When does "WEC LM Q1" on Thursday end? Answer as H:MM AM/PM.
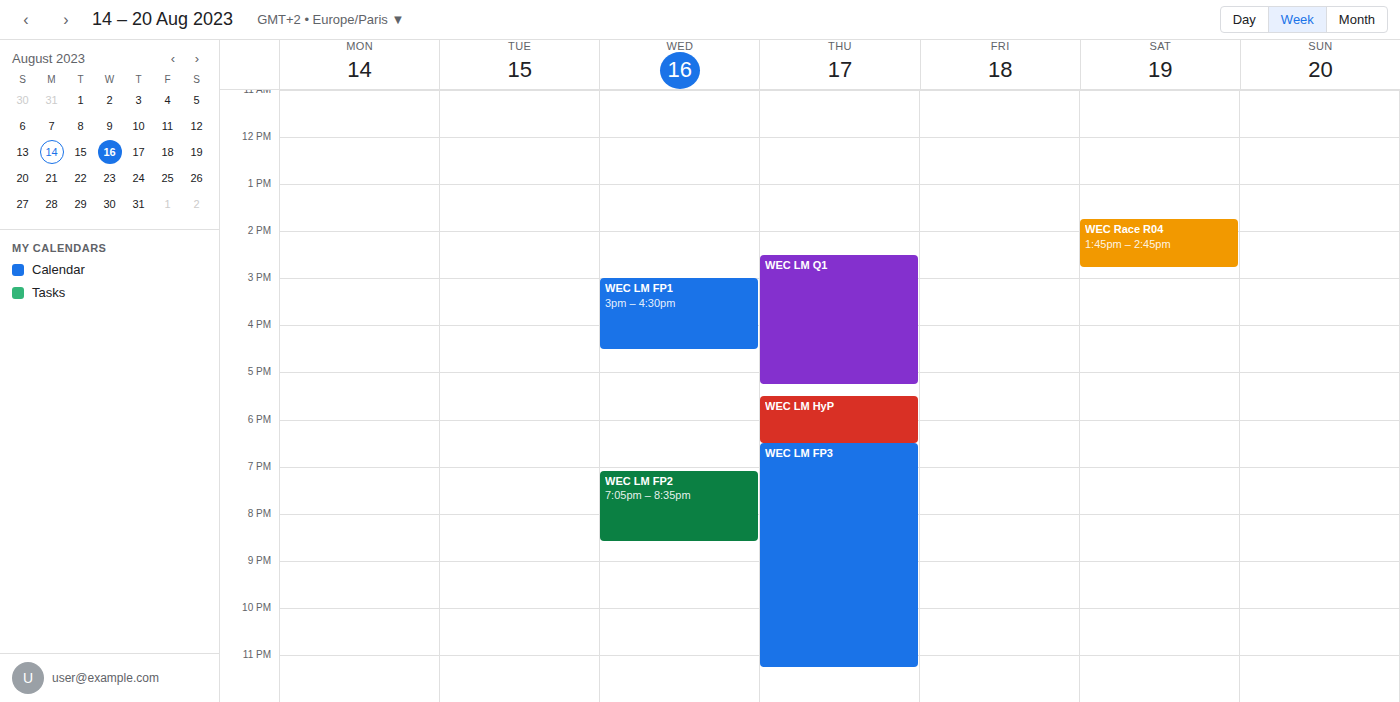
5:15 PM